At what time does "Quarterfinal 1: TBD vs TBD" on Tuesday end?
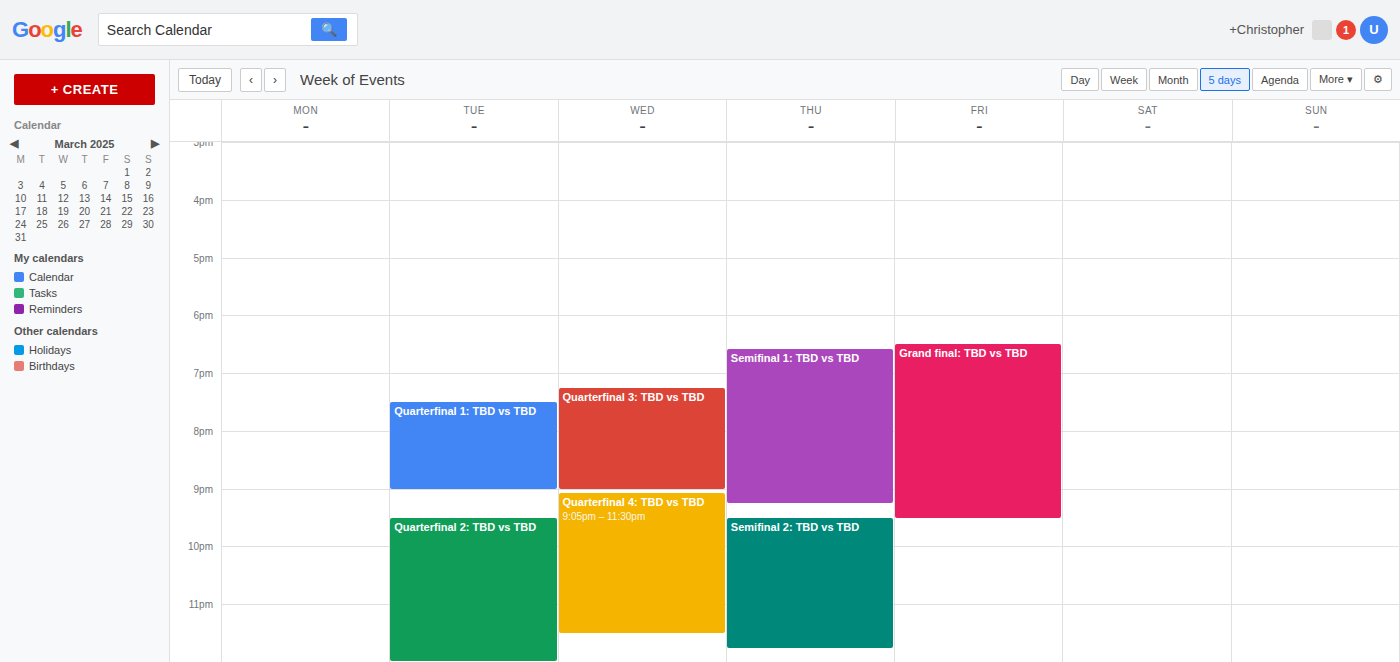
21:00